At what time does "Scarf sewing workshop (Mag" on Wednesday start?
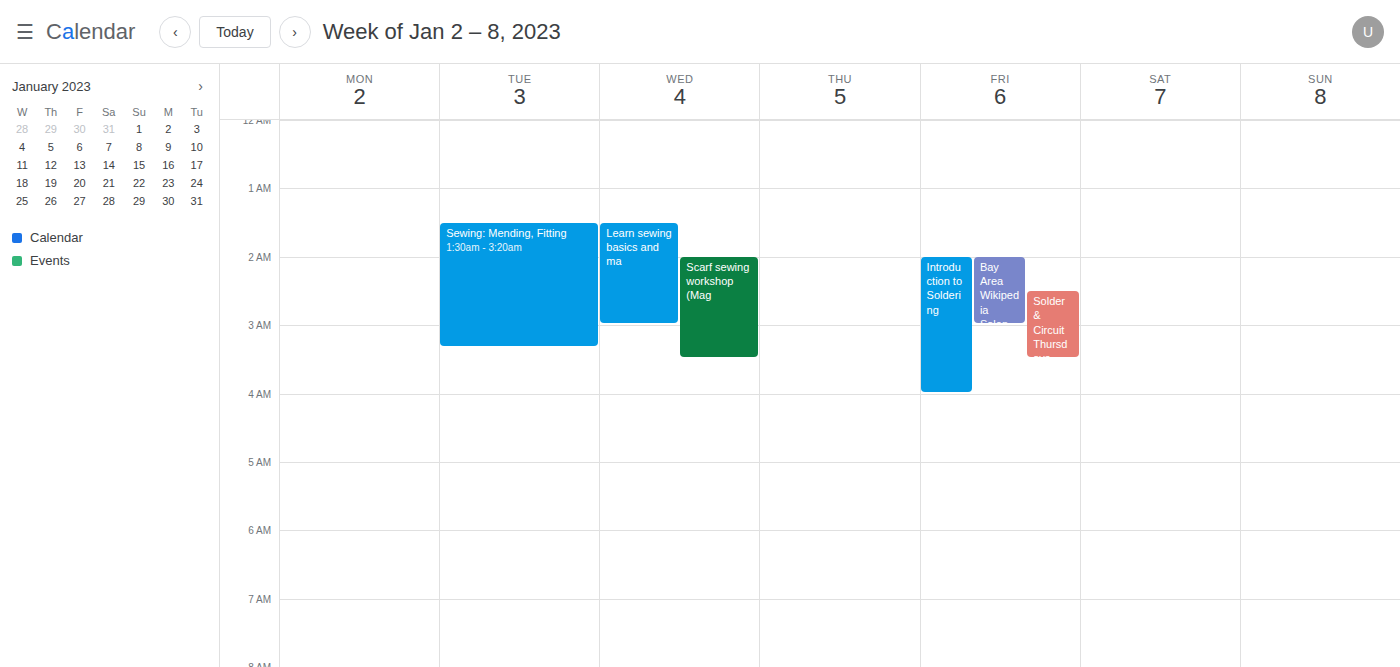
02:00